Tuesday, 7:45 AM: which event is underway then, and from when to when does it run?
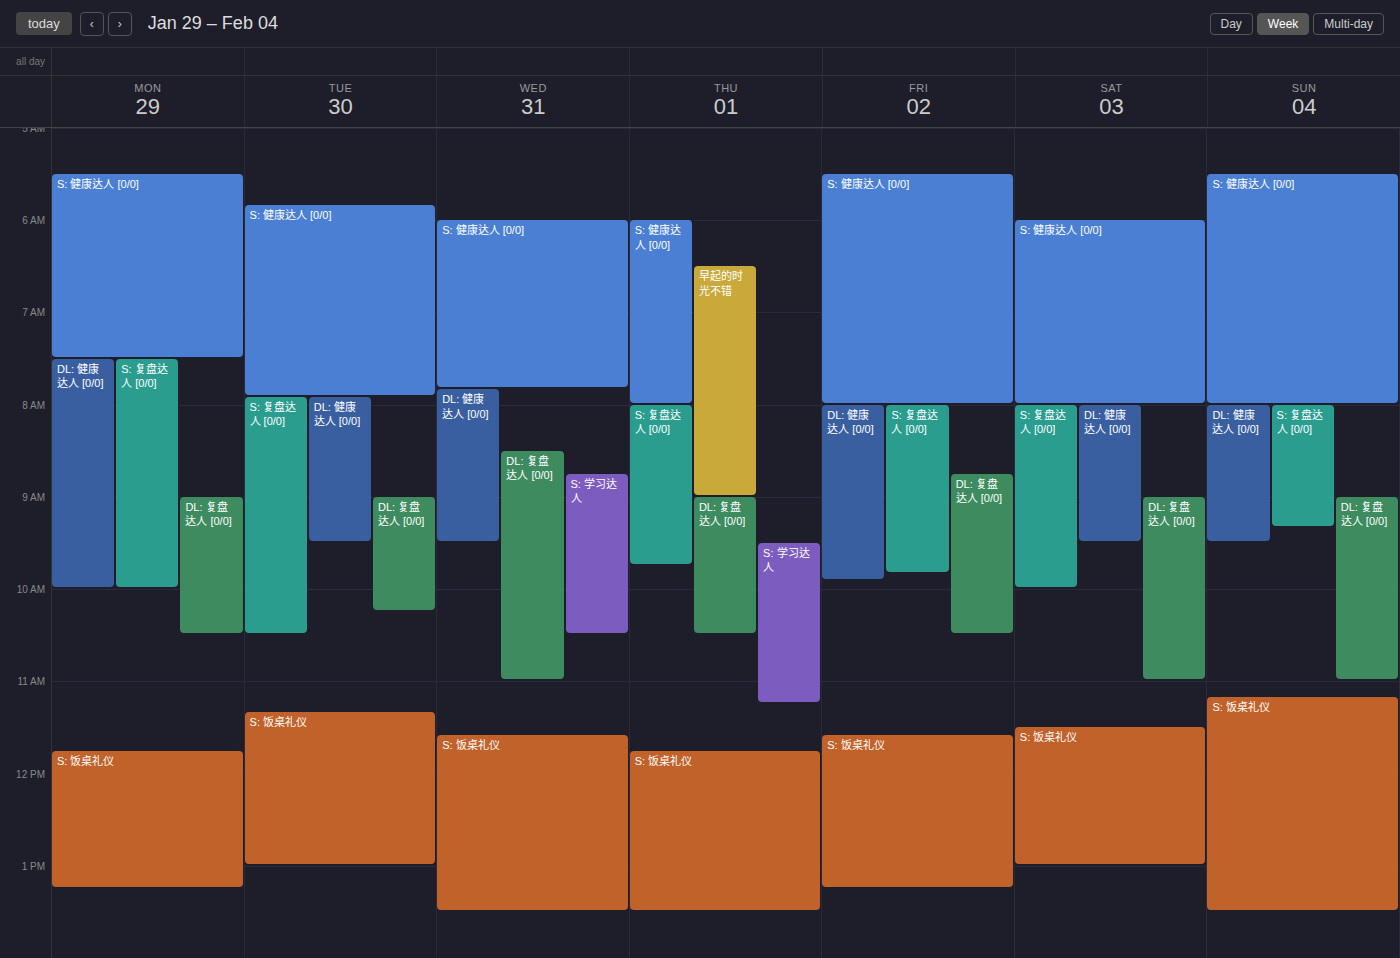
"S: 健康达人 [0/0]", 5:50 AM to 7:55 AM